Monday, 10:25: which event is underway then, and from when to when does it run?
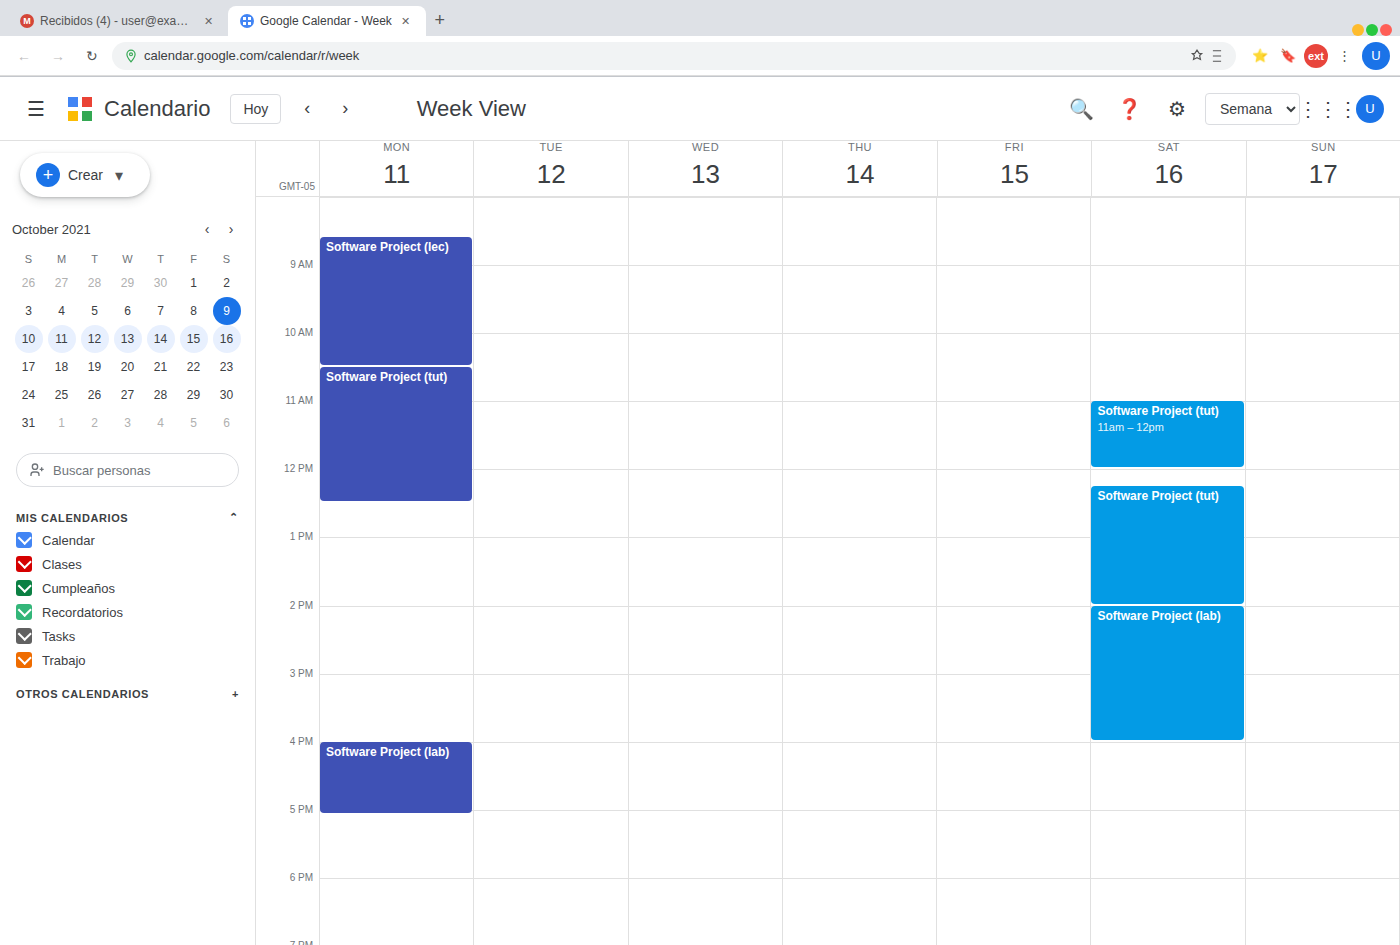
"Software Project (lec)", 08:35 to 10:30